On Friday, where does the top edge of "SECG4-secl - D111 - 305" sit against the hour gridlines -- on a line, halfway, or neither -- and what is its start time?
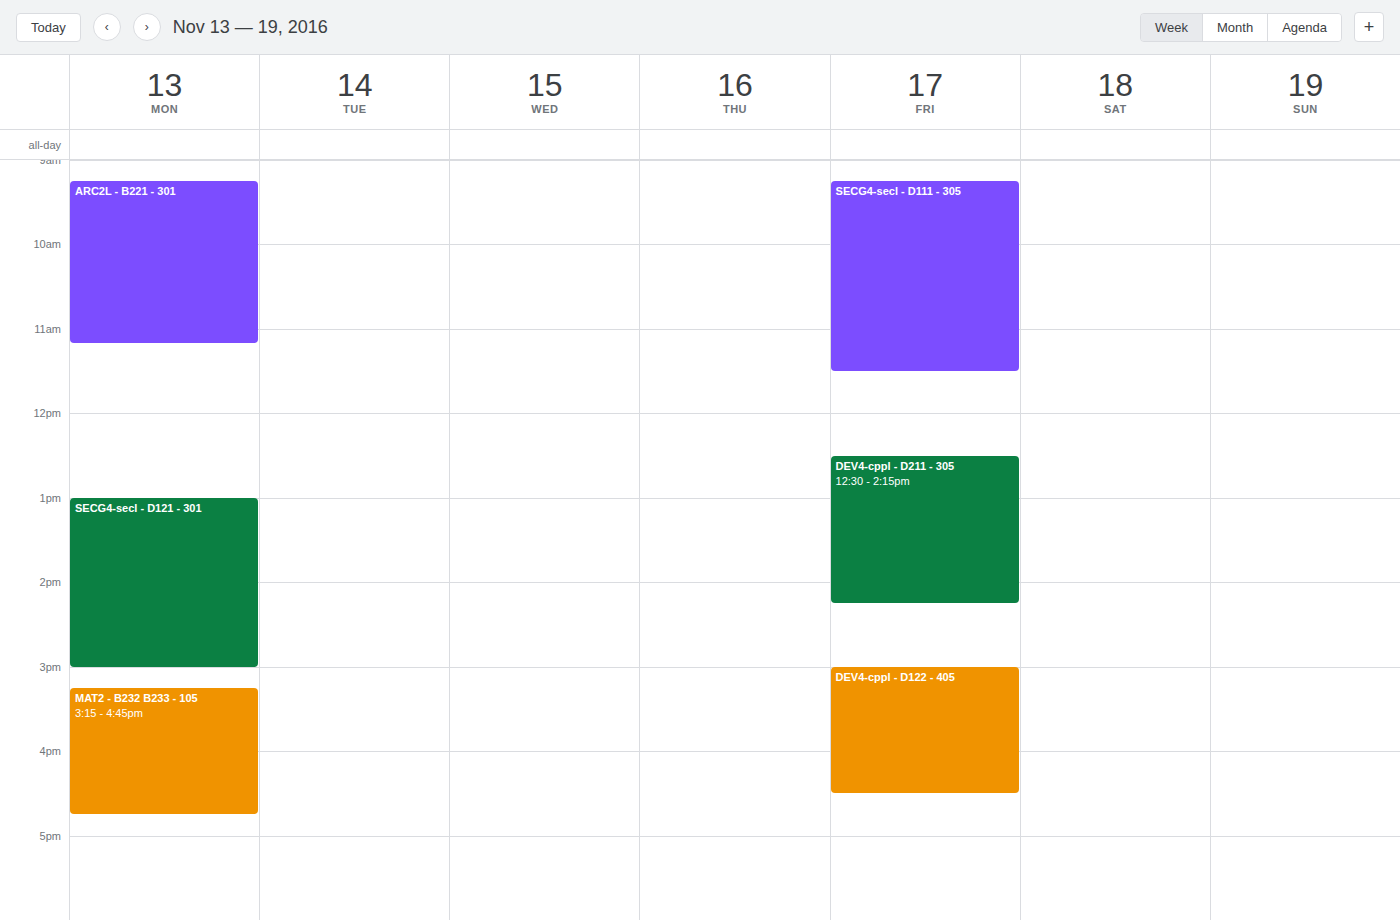
9:15 AM -- neither: a quarter of the way from the 9 AM line to the 10 AM line.